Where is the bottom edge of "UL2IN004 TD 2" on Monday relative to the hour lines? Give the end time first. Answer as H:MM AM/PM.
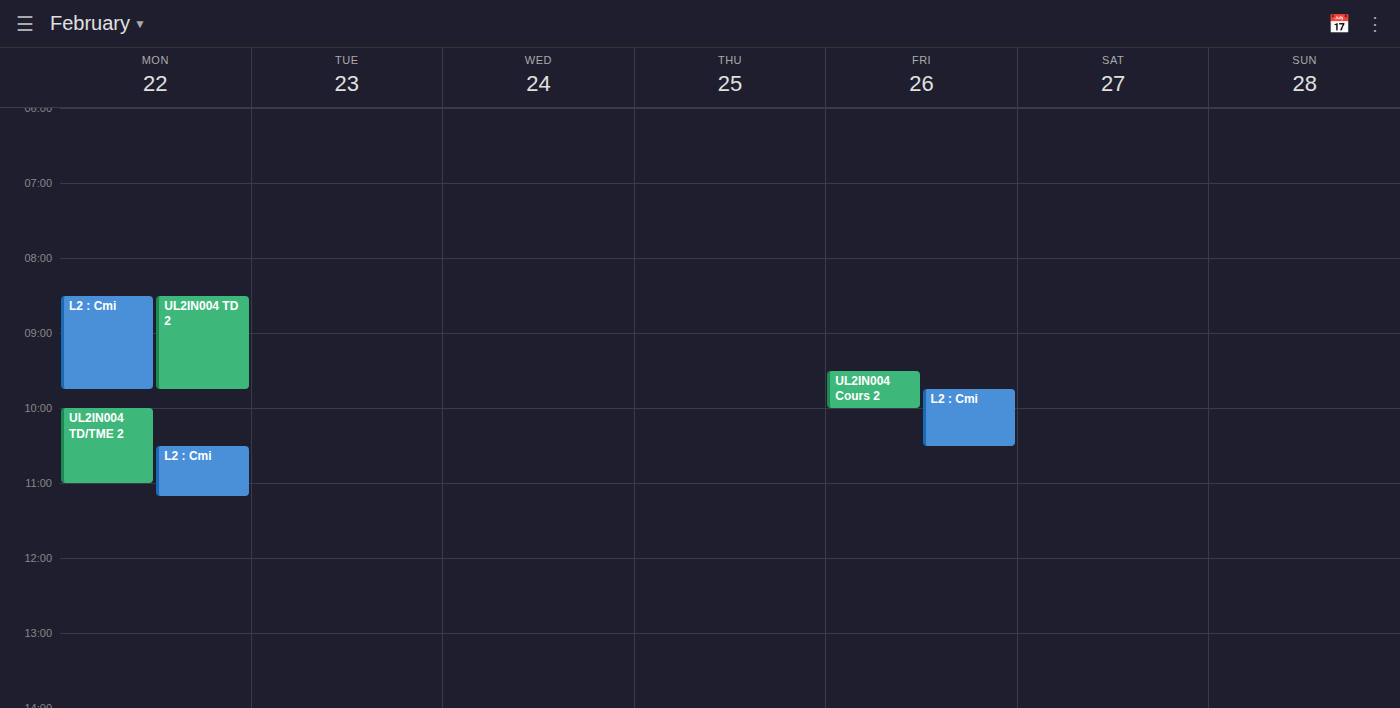
9:45 AM -- neither: three quarters of the way from the 9 AM line to the 10 AM line.